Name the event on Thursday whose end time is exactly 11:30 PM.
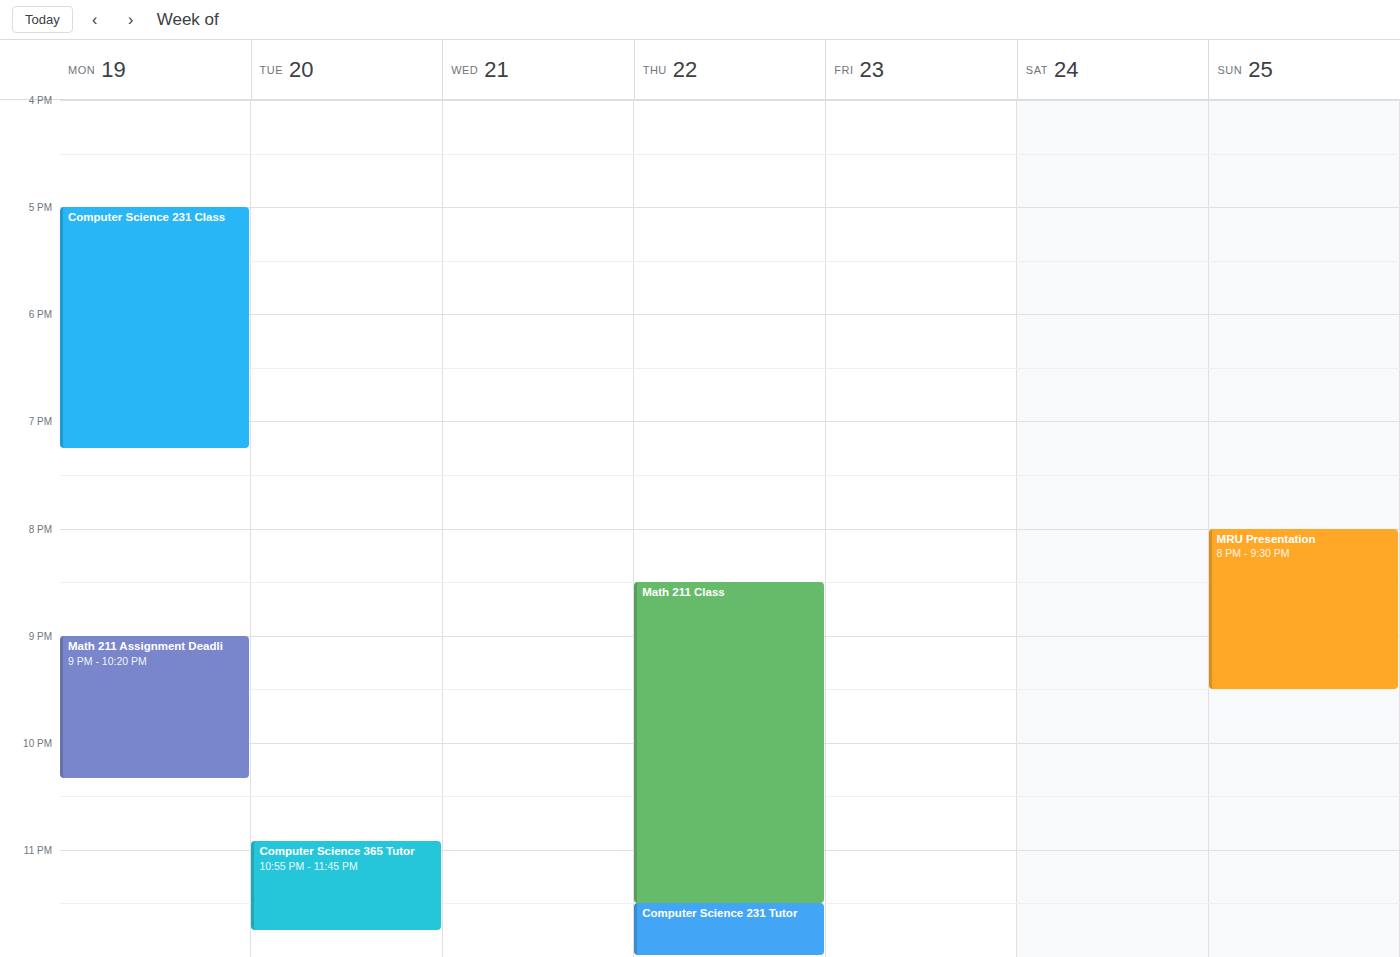
"Math 211 Class"